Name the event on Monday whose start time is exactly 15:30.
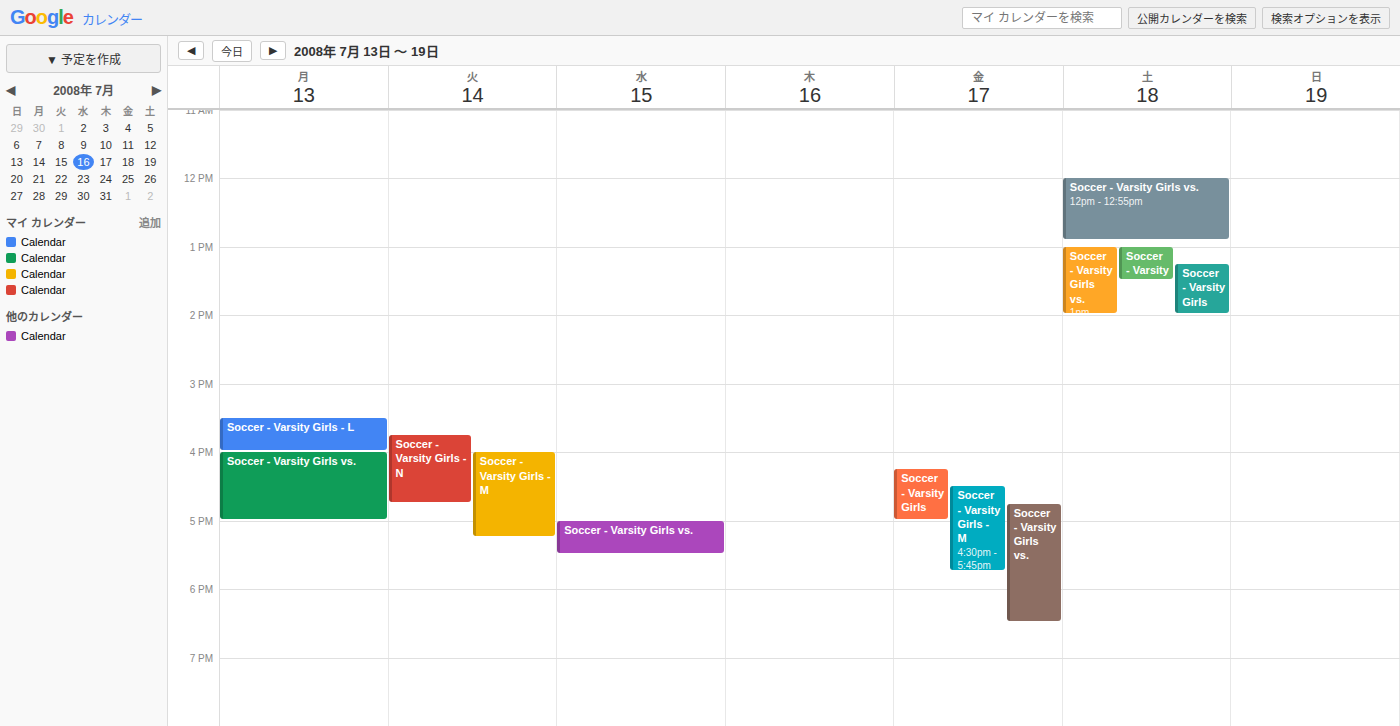
"Soccer - Varsity Girls - L"